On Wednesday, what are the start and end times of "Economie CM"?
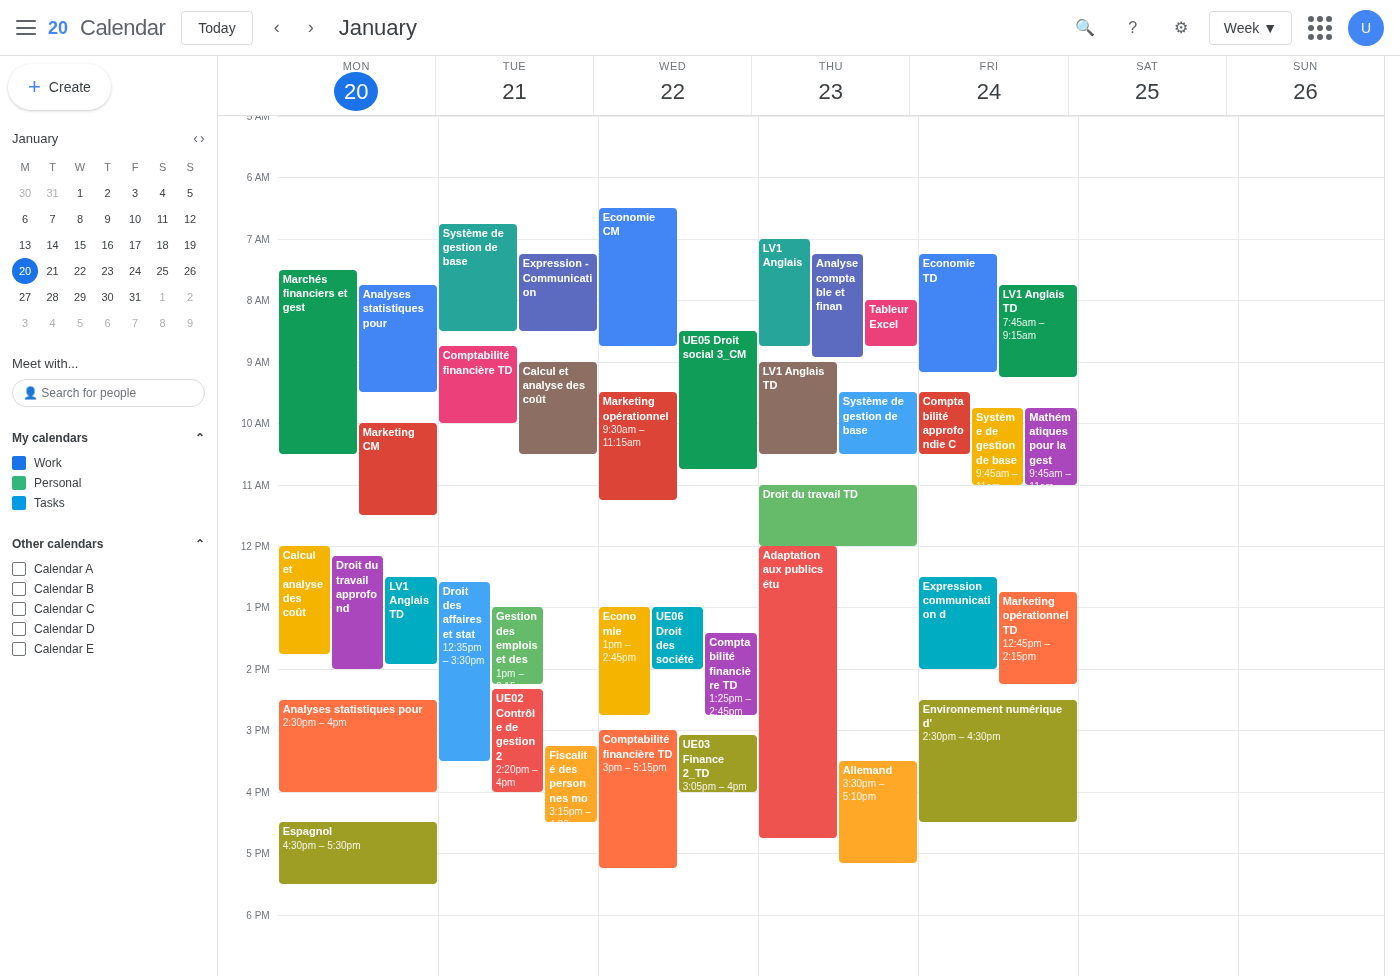
06:30 to 08:45